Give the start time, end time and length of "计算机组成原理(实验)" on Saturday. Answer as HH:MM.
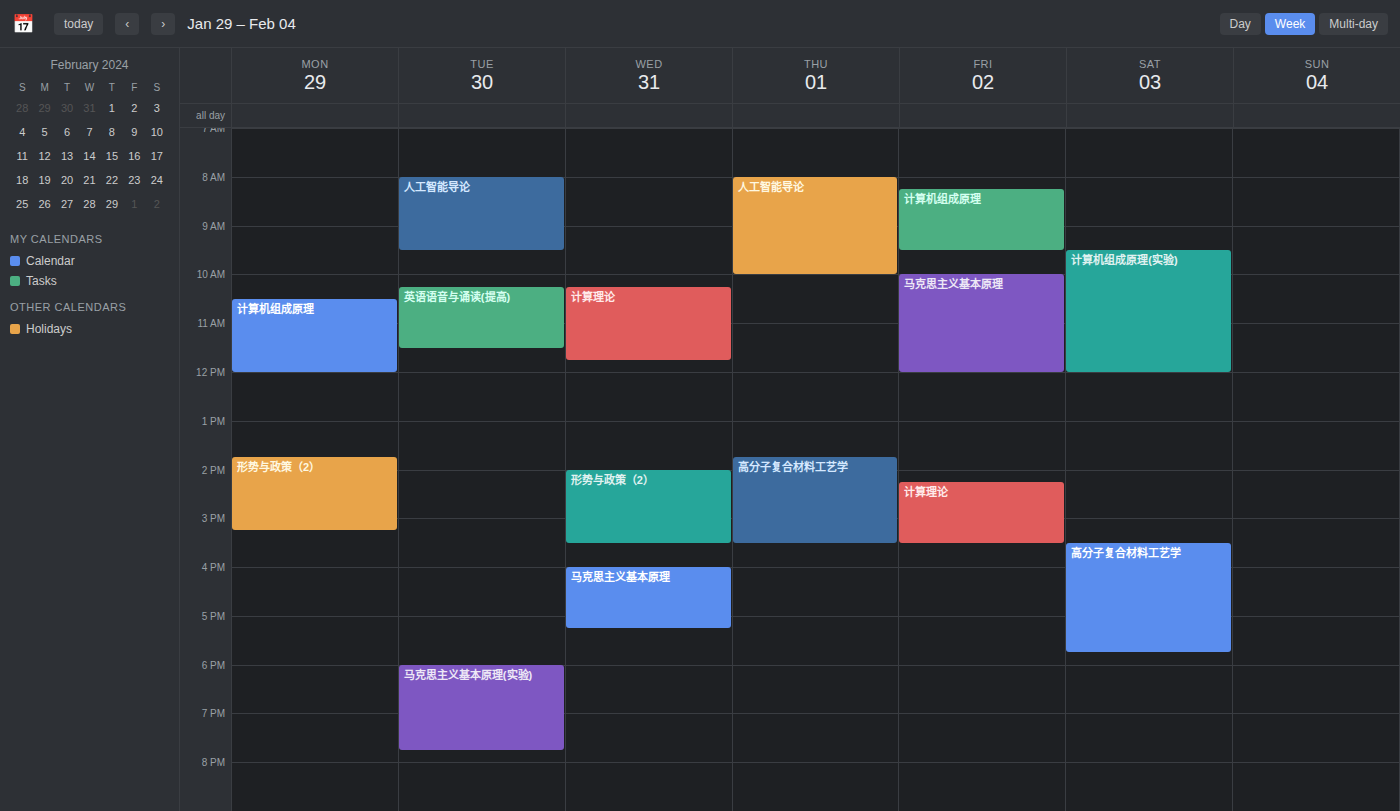
09:30 to 12:00, 2 hours 30 minutes